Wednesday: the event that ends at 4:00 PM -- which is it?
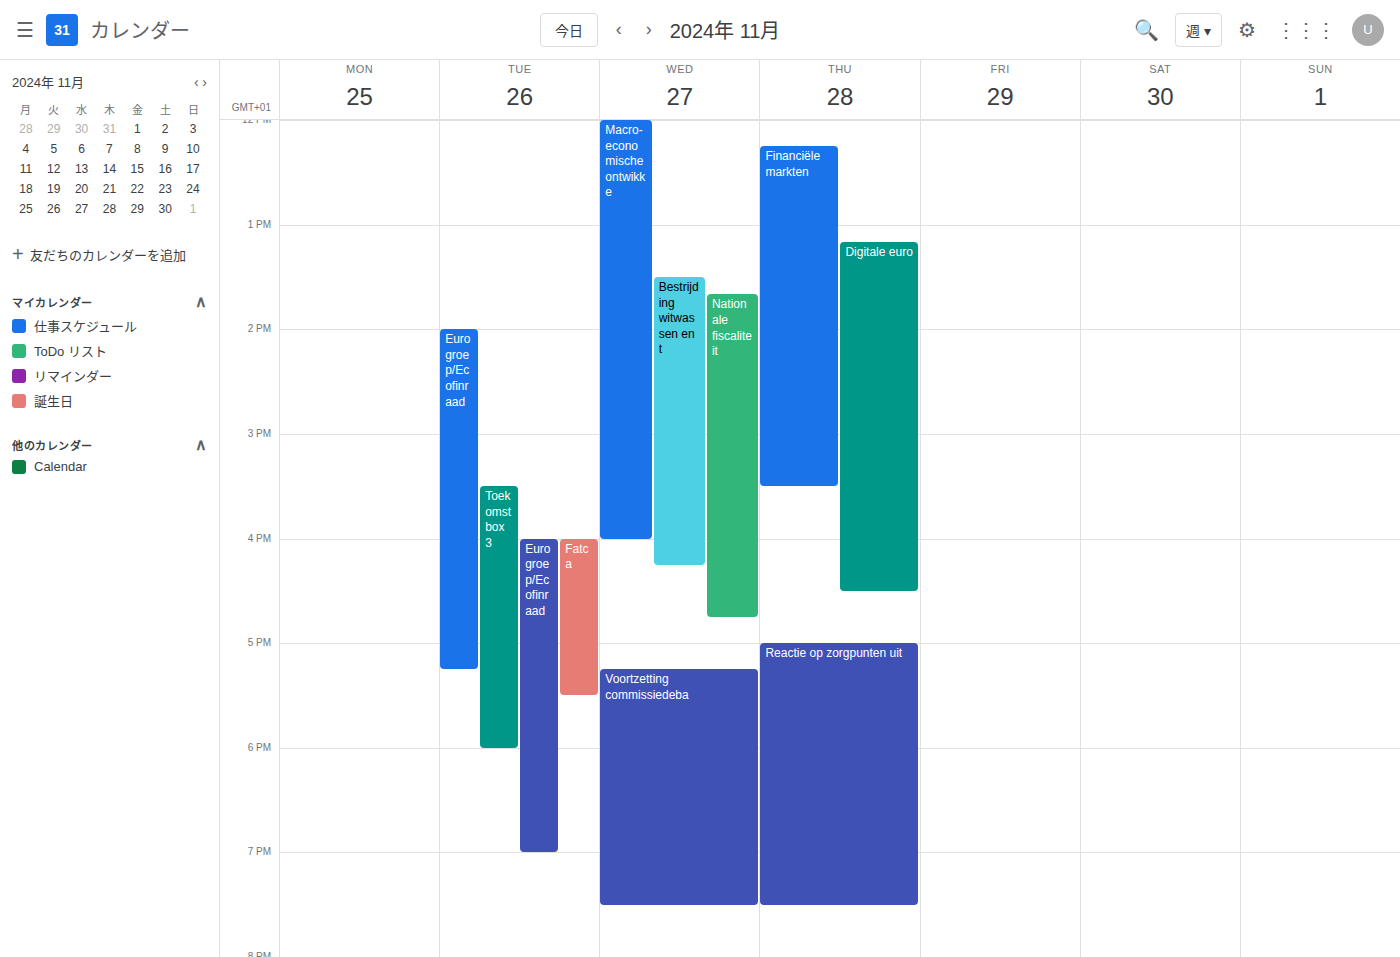
"Macro-economische ontwikke"